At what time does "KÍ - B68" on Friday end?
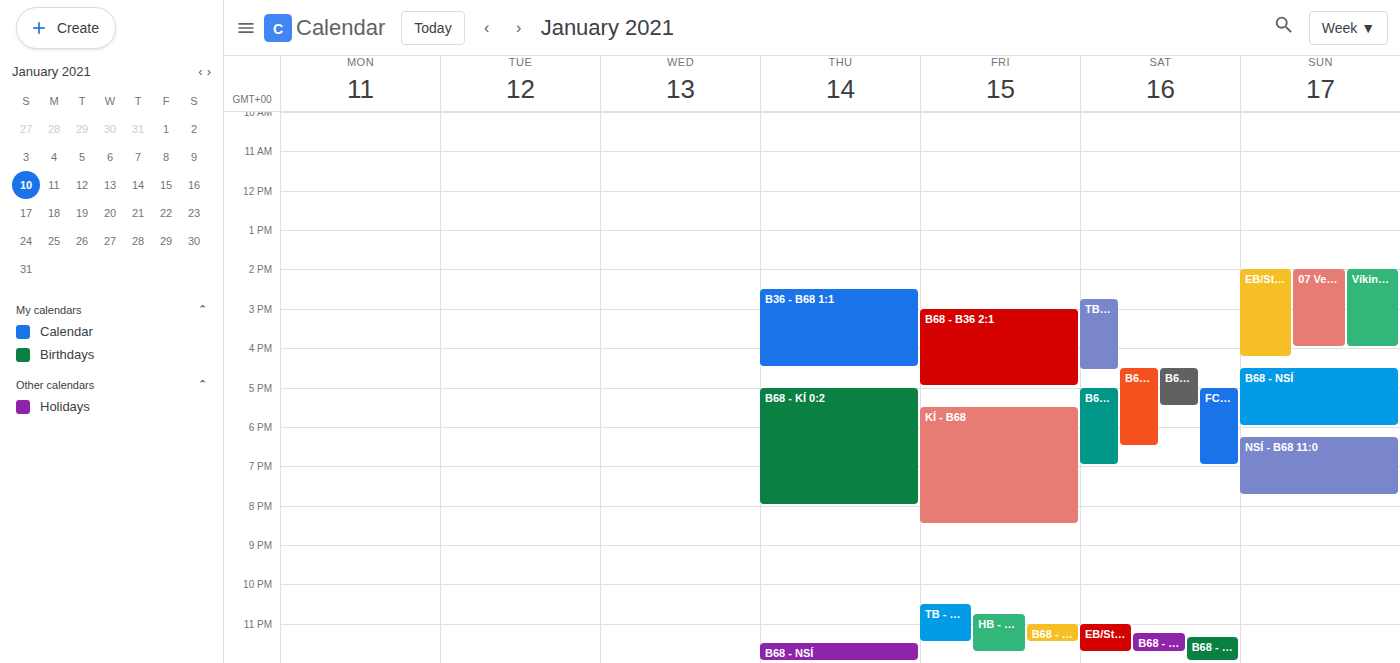
8:30 PM